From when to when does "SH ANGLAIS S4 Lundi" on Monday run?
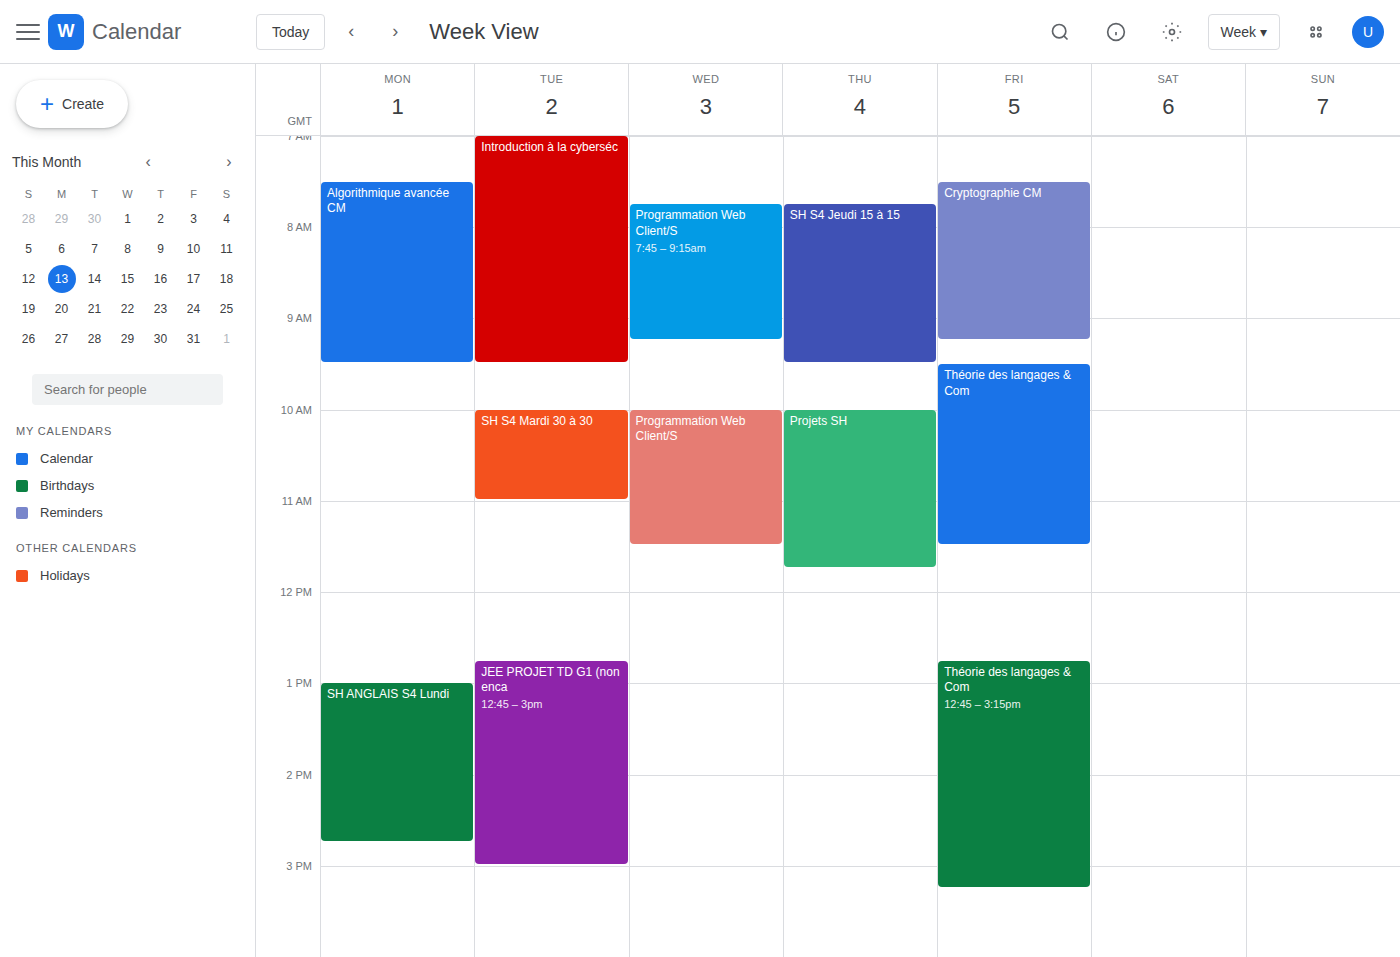
1:00 PM to 2:45 PM